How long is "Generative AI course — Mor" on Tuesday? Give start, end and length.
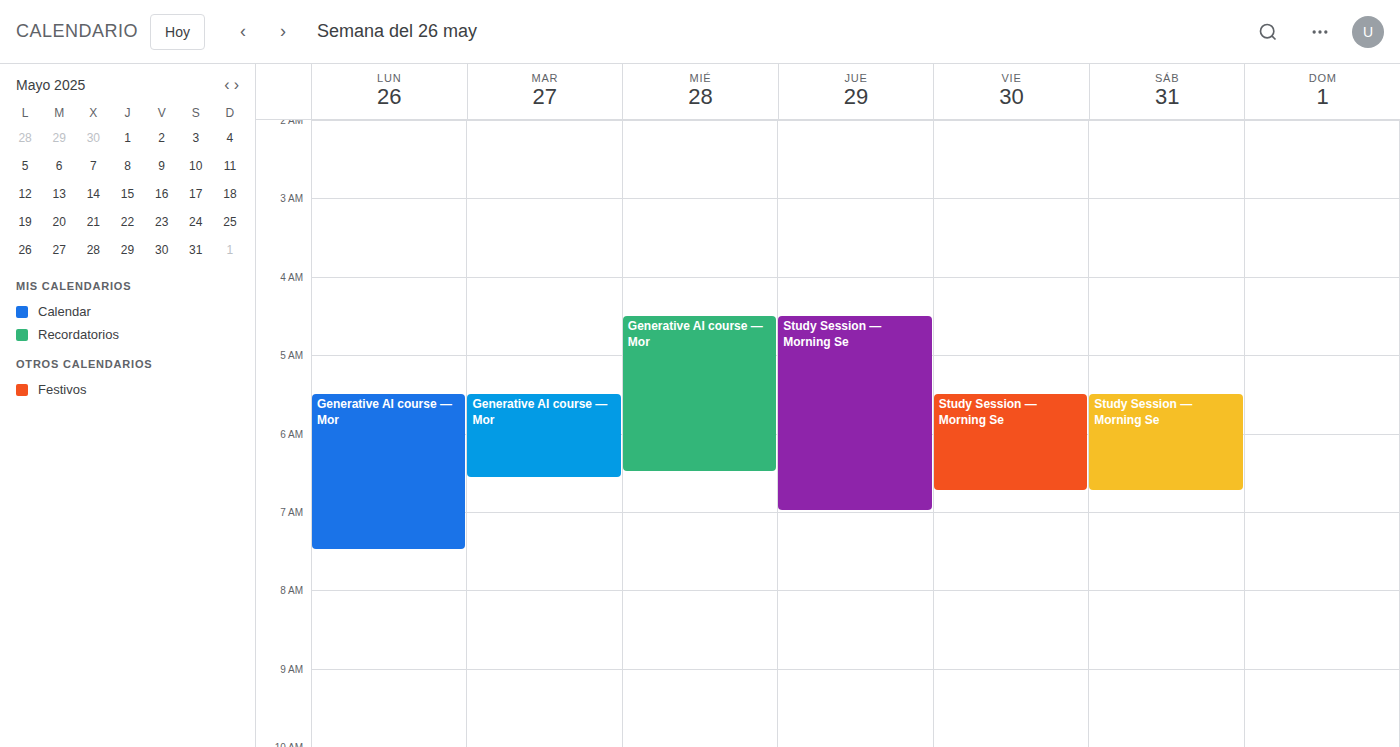
5:30 AM to 6:35 AM, 1 hour 5 minutes